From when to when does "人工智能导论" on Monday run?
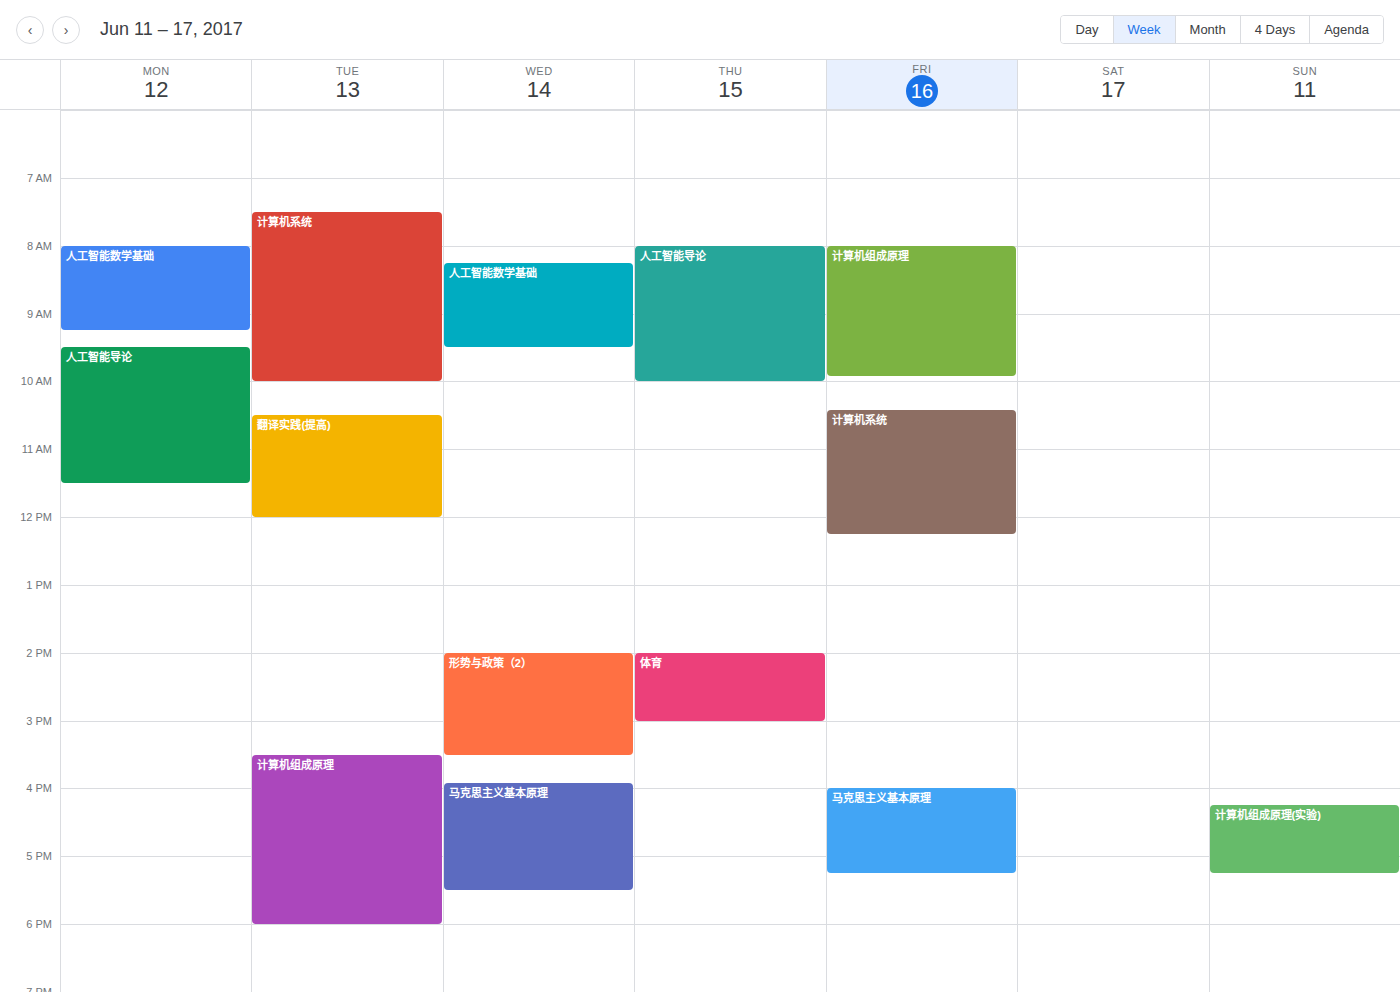
09:30 to 11:30